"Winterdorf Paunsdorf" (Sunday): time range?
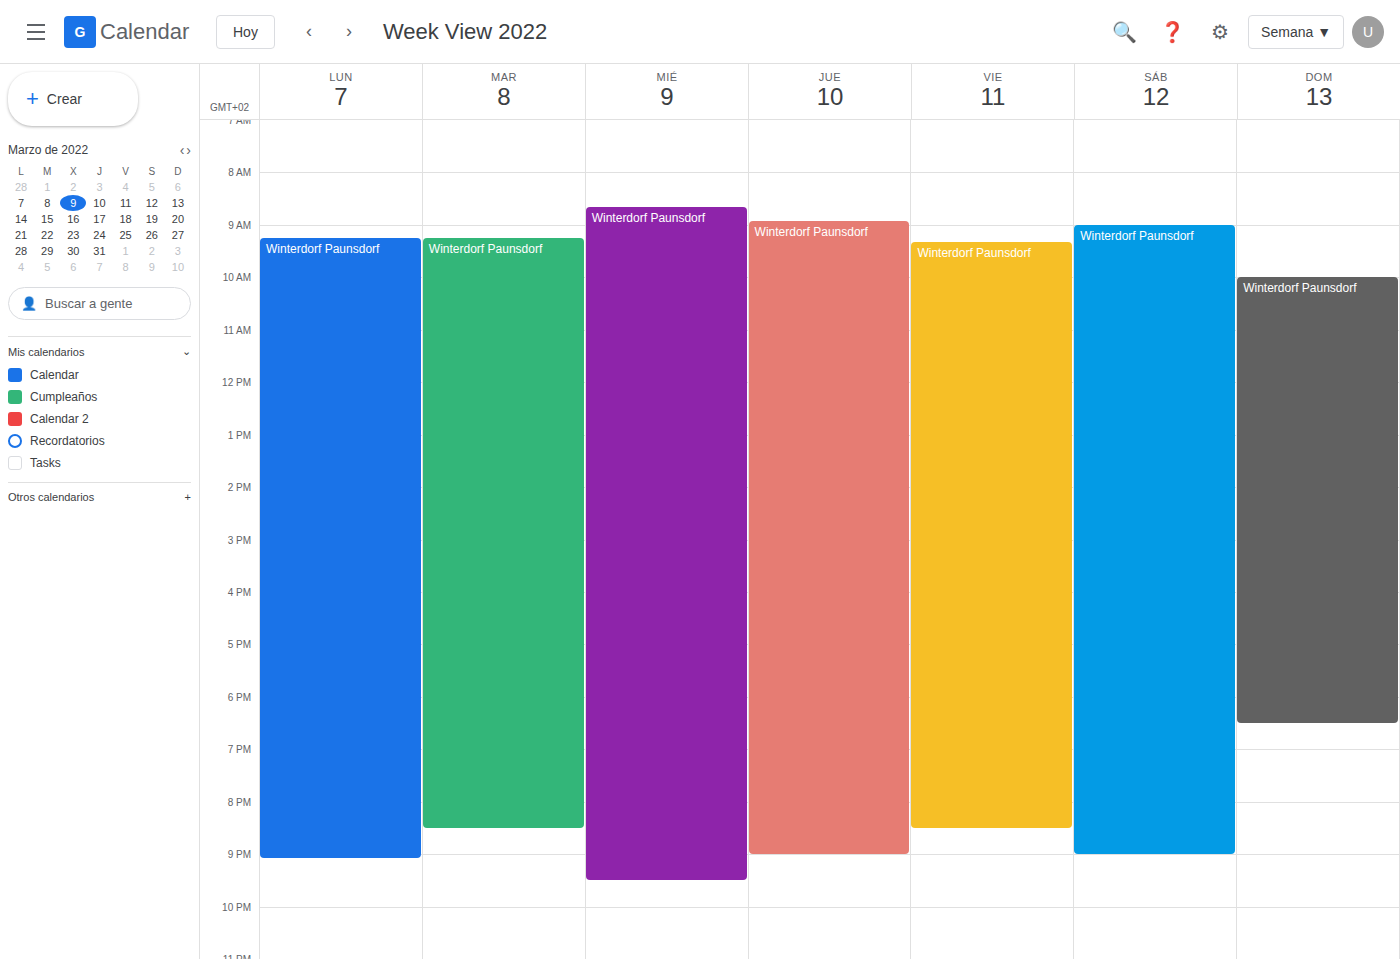
10:00 AM to 6:30 PM